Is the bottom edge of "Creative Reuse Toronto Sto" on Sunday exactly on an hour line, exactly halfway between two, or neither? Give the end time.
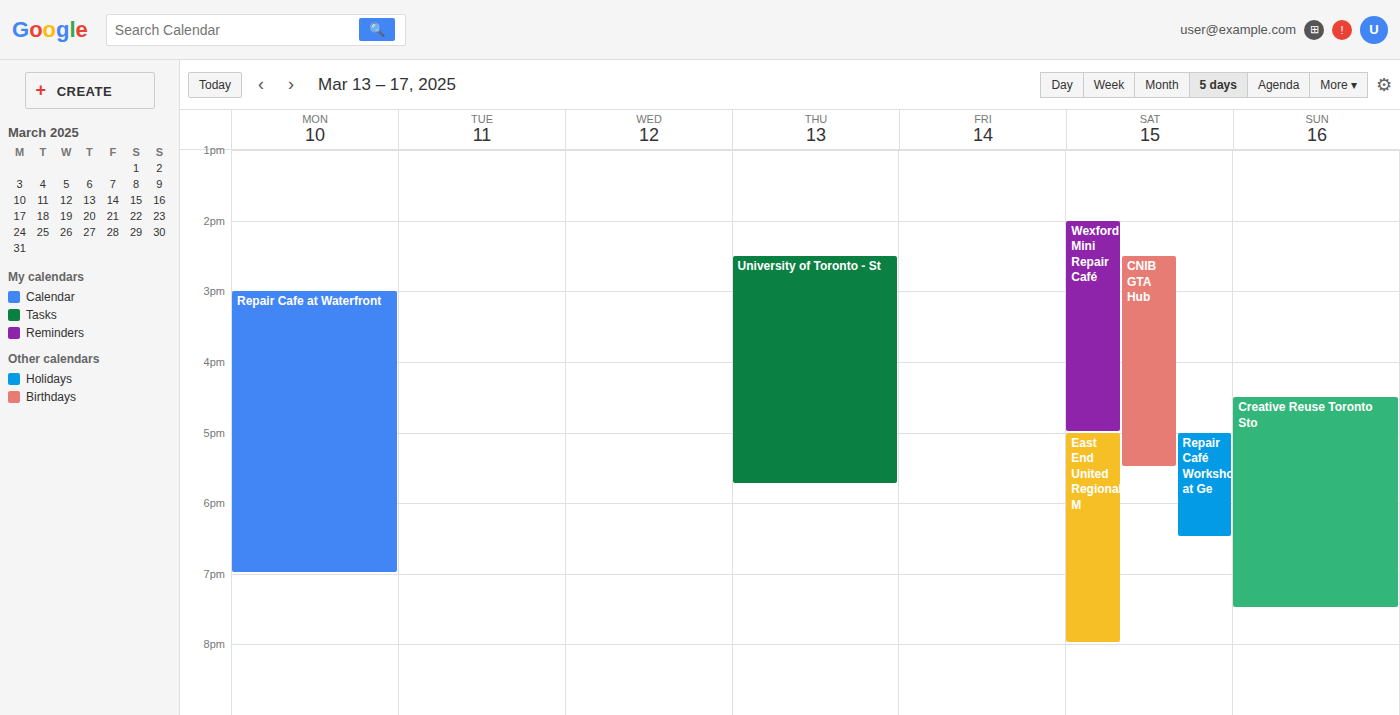
7:30 PM -- halfway between the 7 PM and 8 PM lines.